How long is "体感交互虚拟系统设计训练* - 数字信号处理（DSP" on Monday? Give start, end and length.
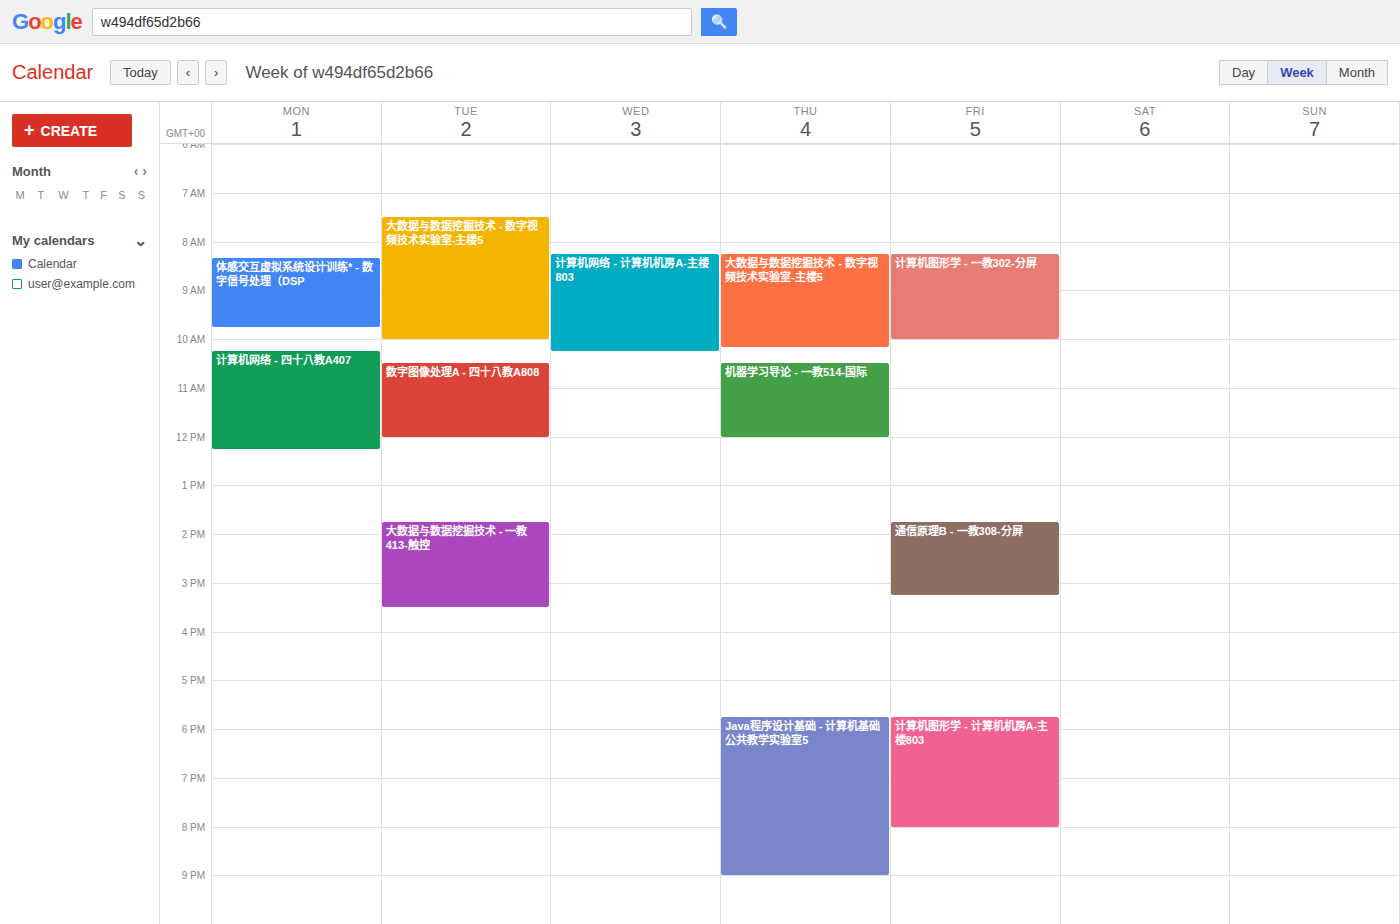
8:20 AM to 9:45 AM, 1 hour 25 minutes